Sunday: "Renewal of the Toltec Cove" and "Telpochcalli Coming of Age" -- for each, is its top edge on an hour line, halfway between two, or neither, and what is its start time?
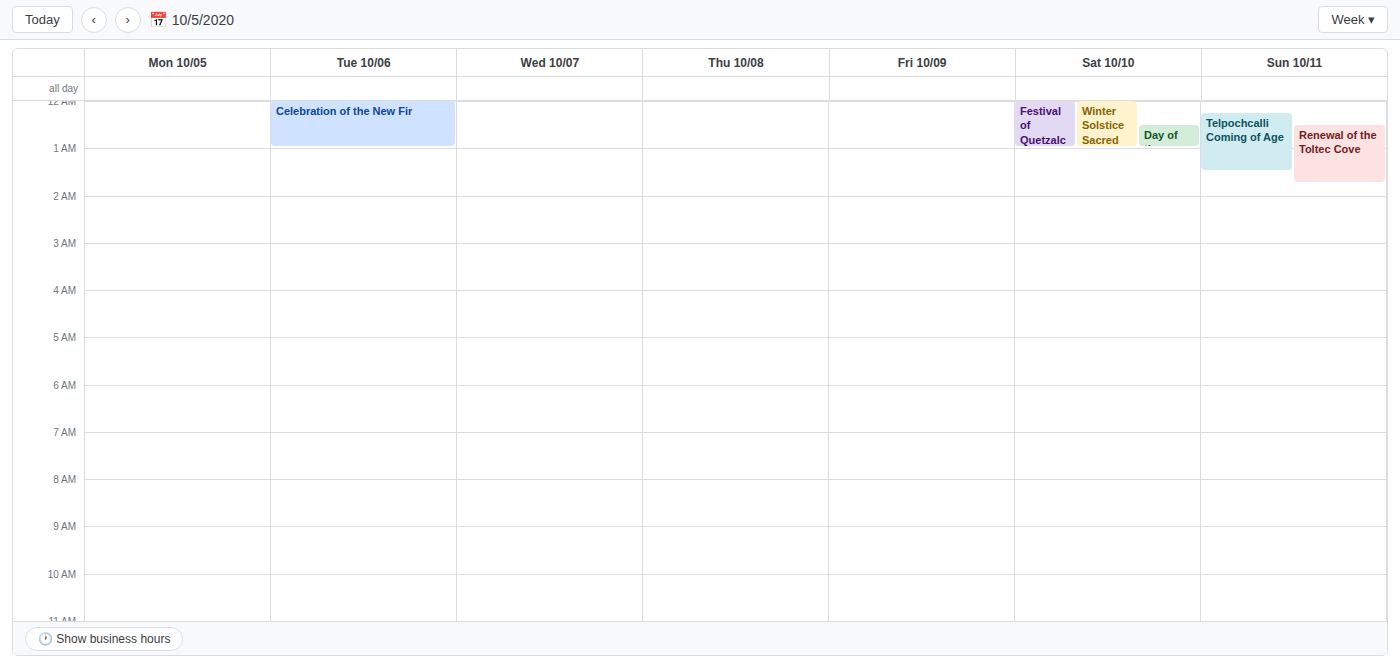
"Renewal of the Toltec Cove": 12:30 AM, halfway between the 12 AM and 1 AM lines. "Telpochcalli Coming of Age": 12:15 AM, neither: a quarter of the way from the 12 AM line to the 1 AM line.